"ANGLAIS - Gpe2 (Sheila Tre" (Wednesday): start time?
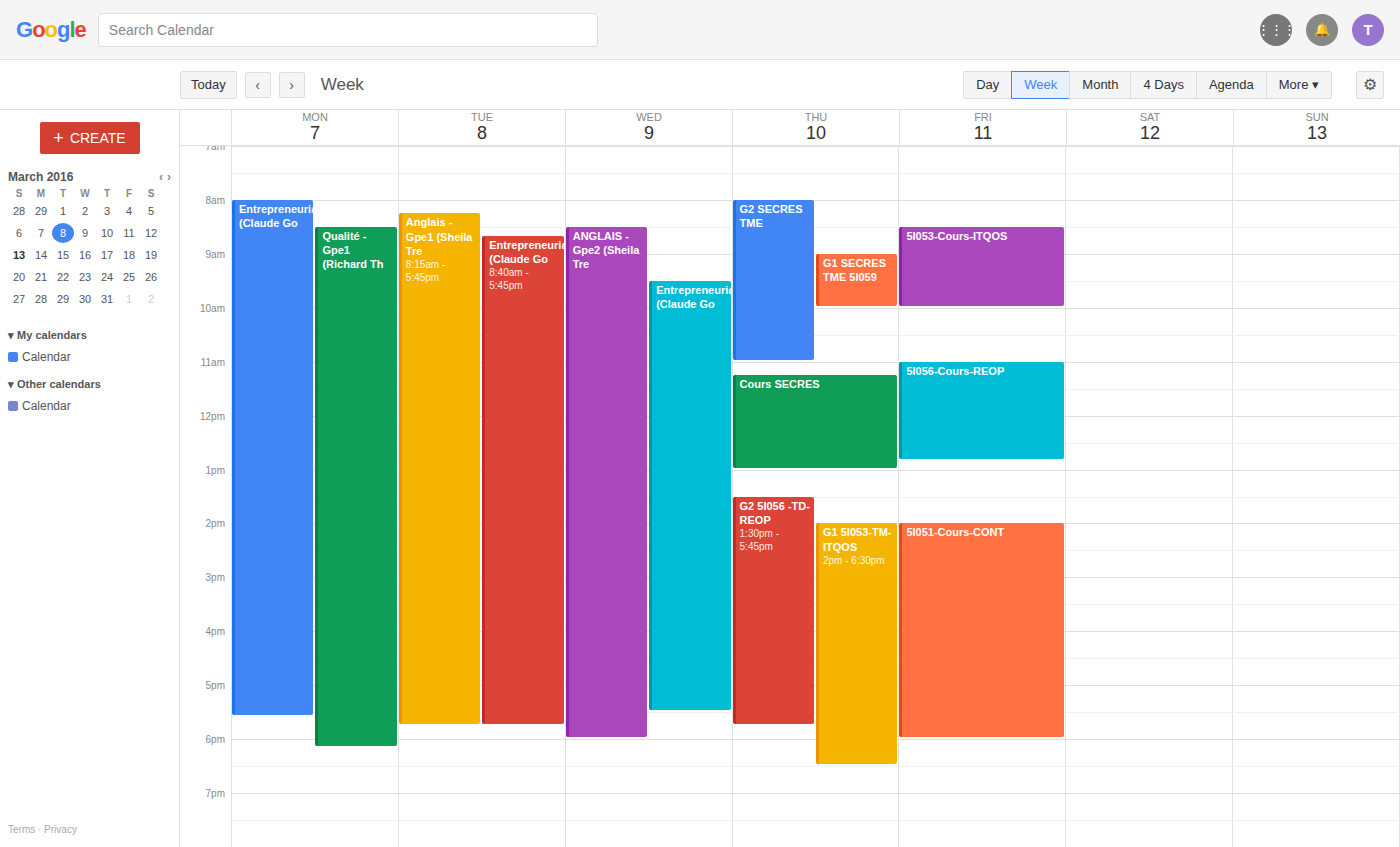
8:30 AM